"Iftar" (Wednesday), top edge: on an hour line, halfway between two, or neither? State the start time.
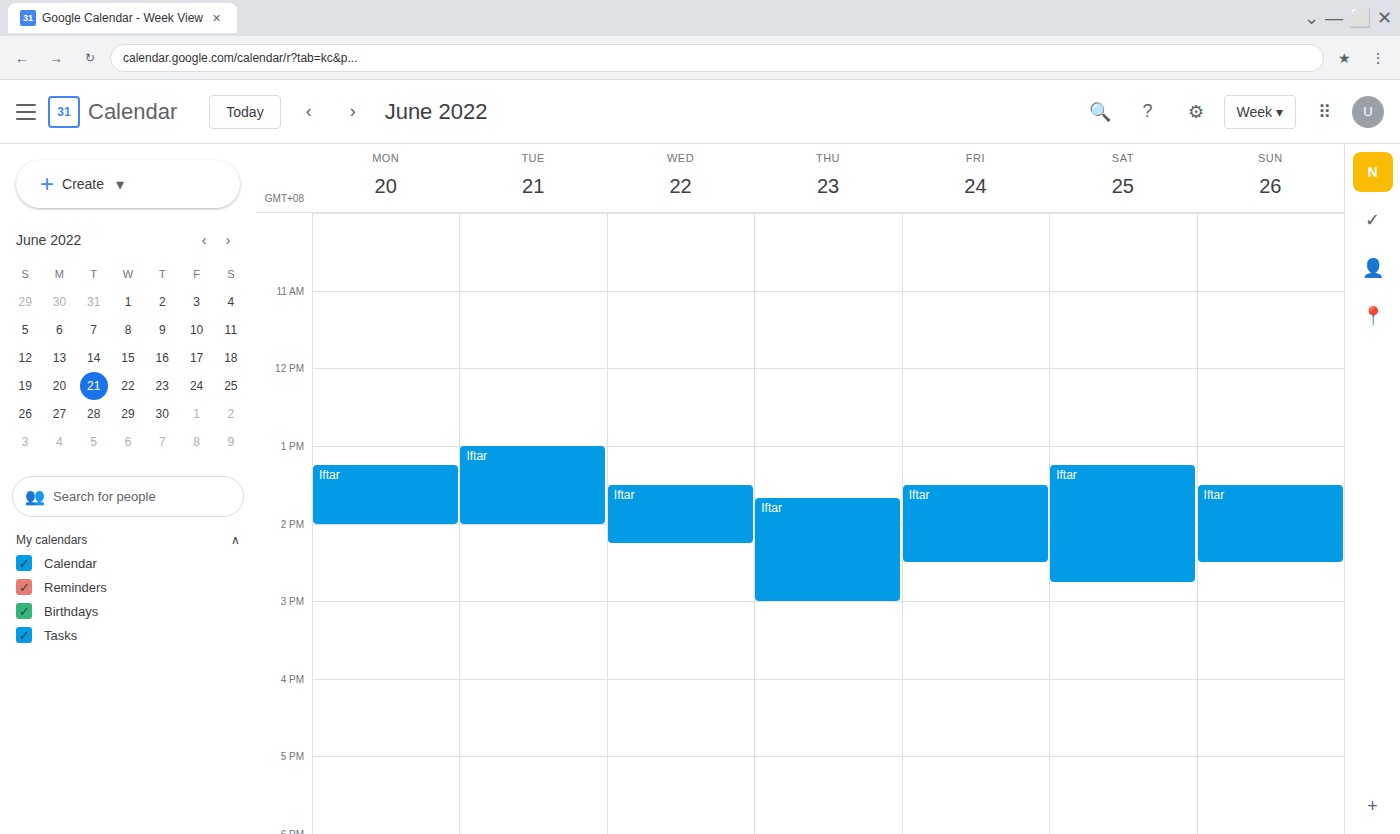
13:30 -- halfway between the 13:00 and 14:00 lines.